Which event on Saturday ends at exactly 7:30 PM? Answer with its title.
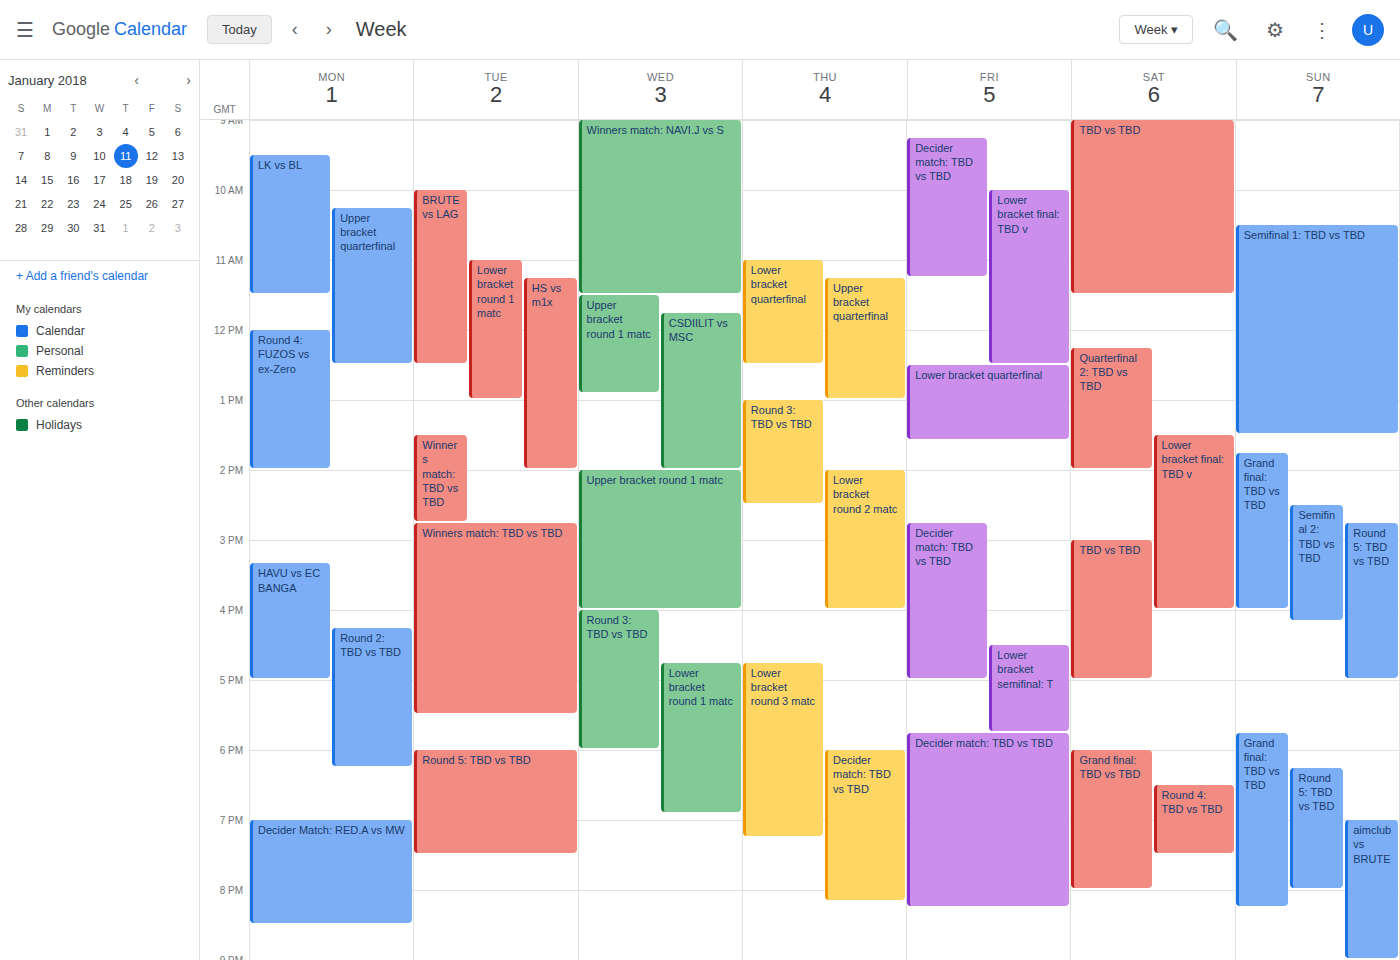
"Round 4: TBD vs TBD"